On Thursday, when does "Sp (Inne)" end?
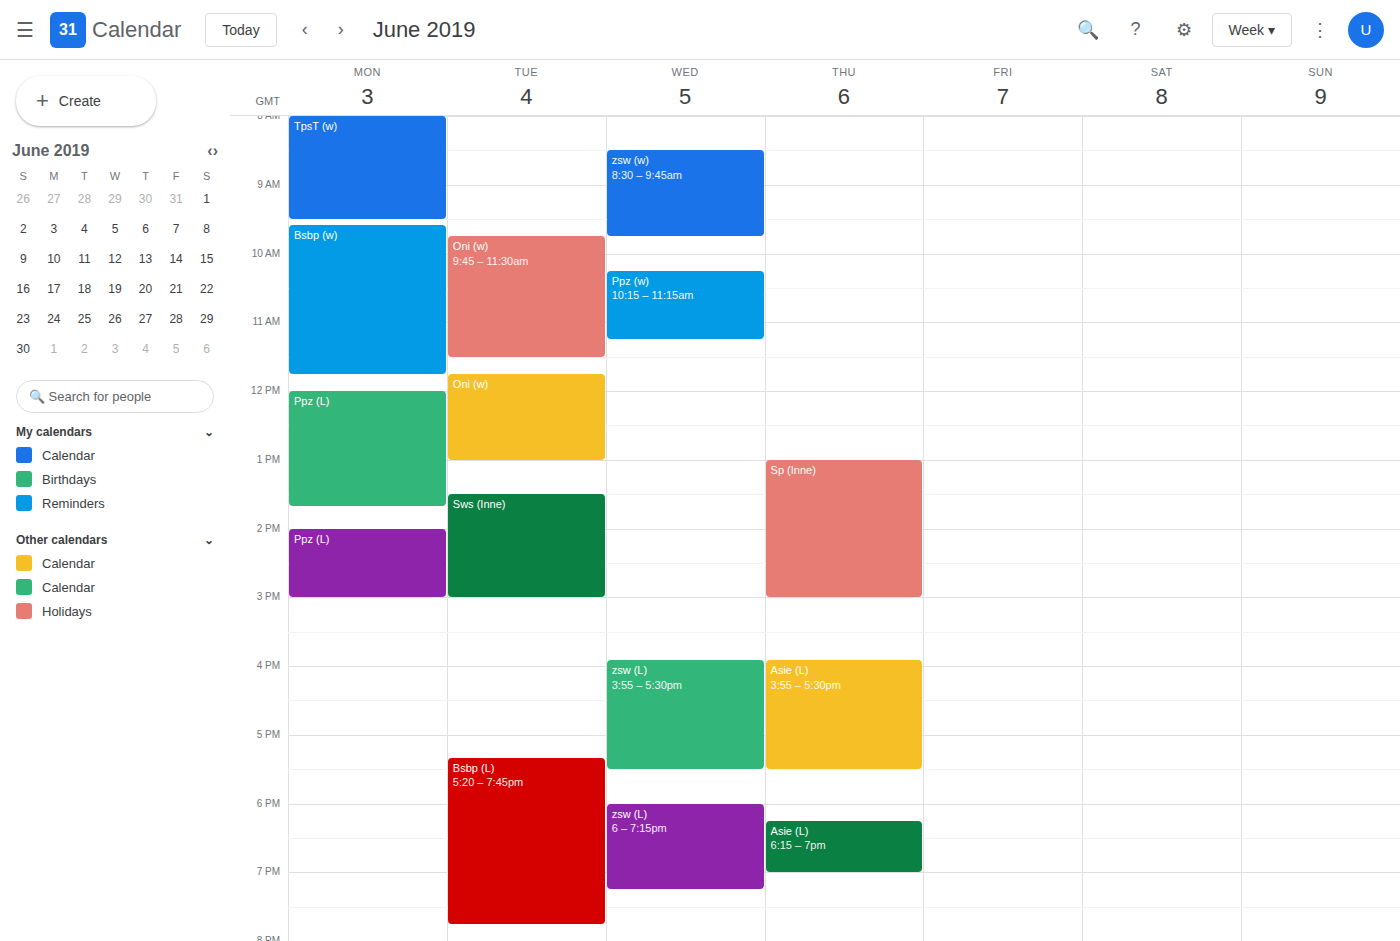
3:00 PM